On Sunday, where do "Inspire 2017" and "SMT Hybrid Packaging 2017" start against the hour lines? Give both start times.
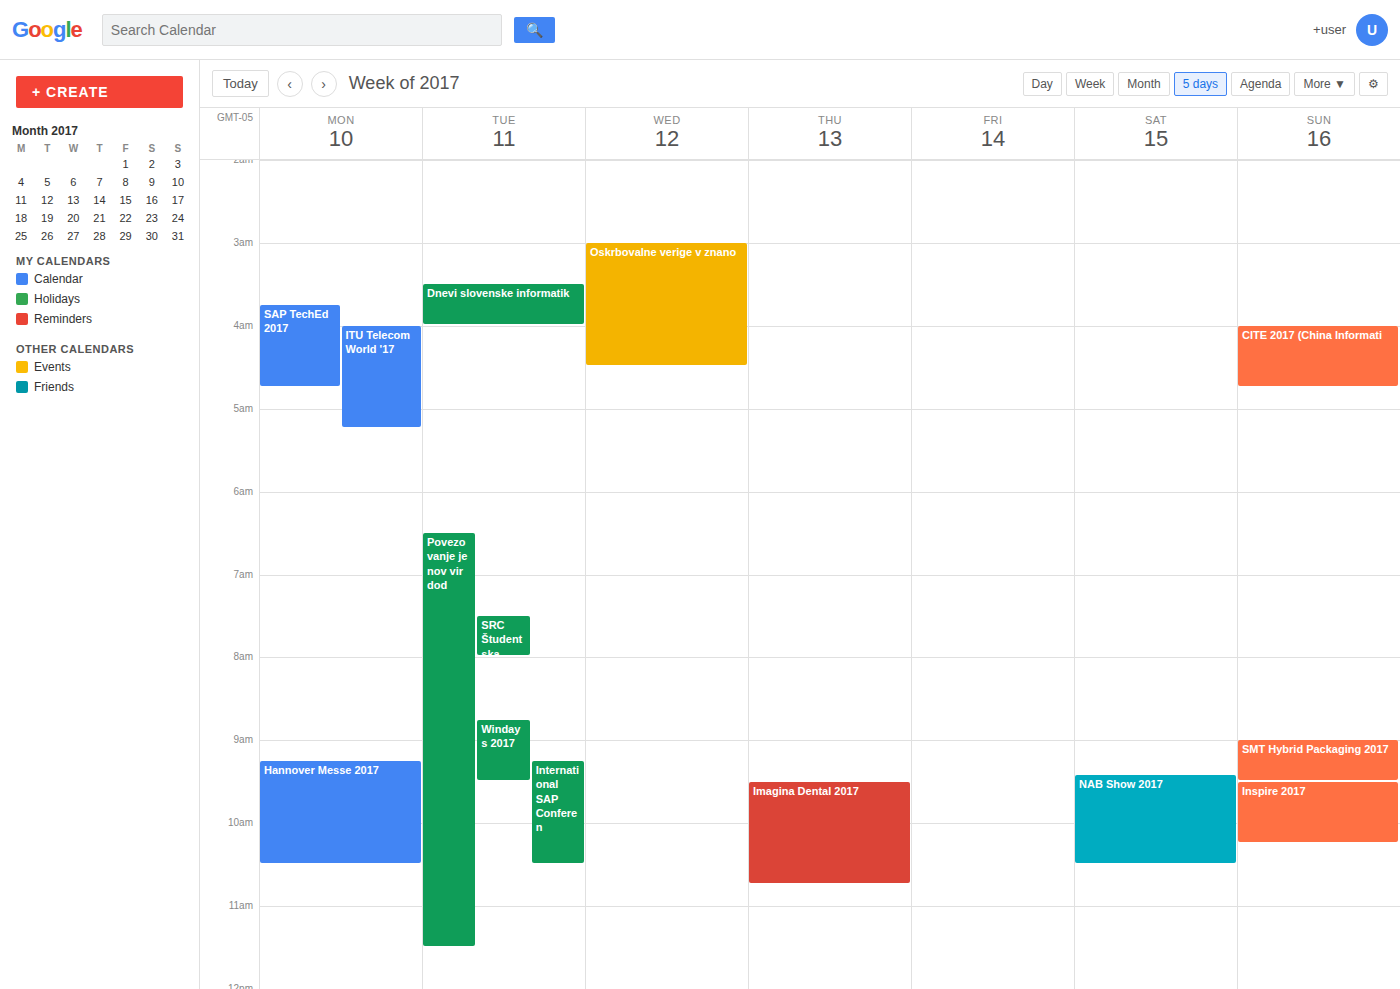
"Inspire 2017": 9:30 AM, halfway between the 9 AM and 10 AM lines. "SMT Hybrid Packaging 2017": 9:00 AM, exactly on the 9 AM line.